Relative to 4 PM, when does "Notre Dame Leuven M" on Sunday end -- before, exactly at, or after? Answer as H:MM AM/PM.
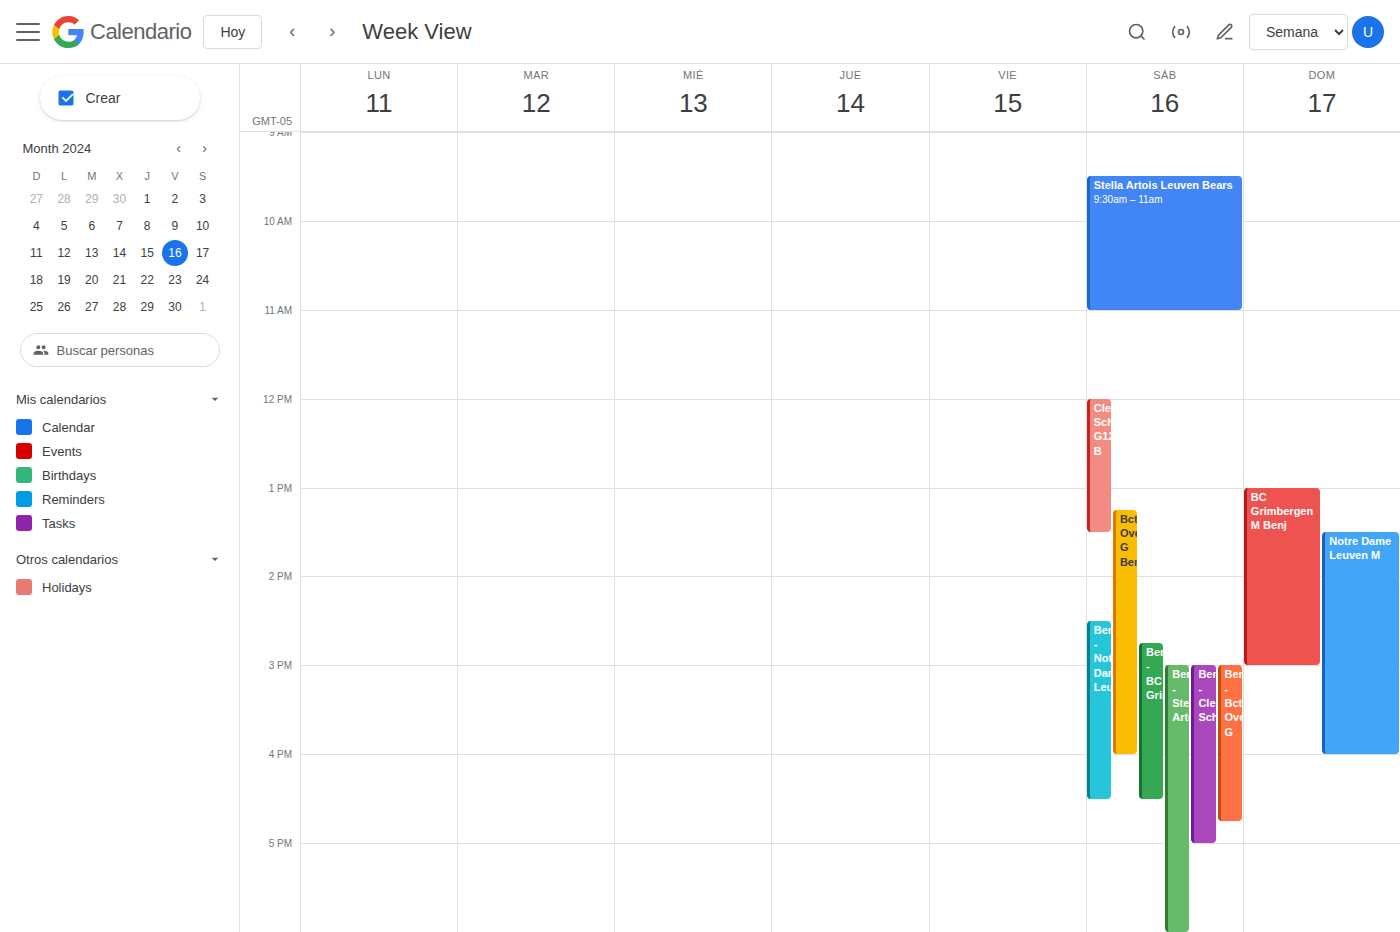
4:00 PM -- exactly at 4 PM, on the 4 PM line.